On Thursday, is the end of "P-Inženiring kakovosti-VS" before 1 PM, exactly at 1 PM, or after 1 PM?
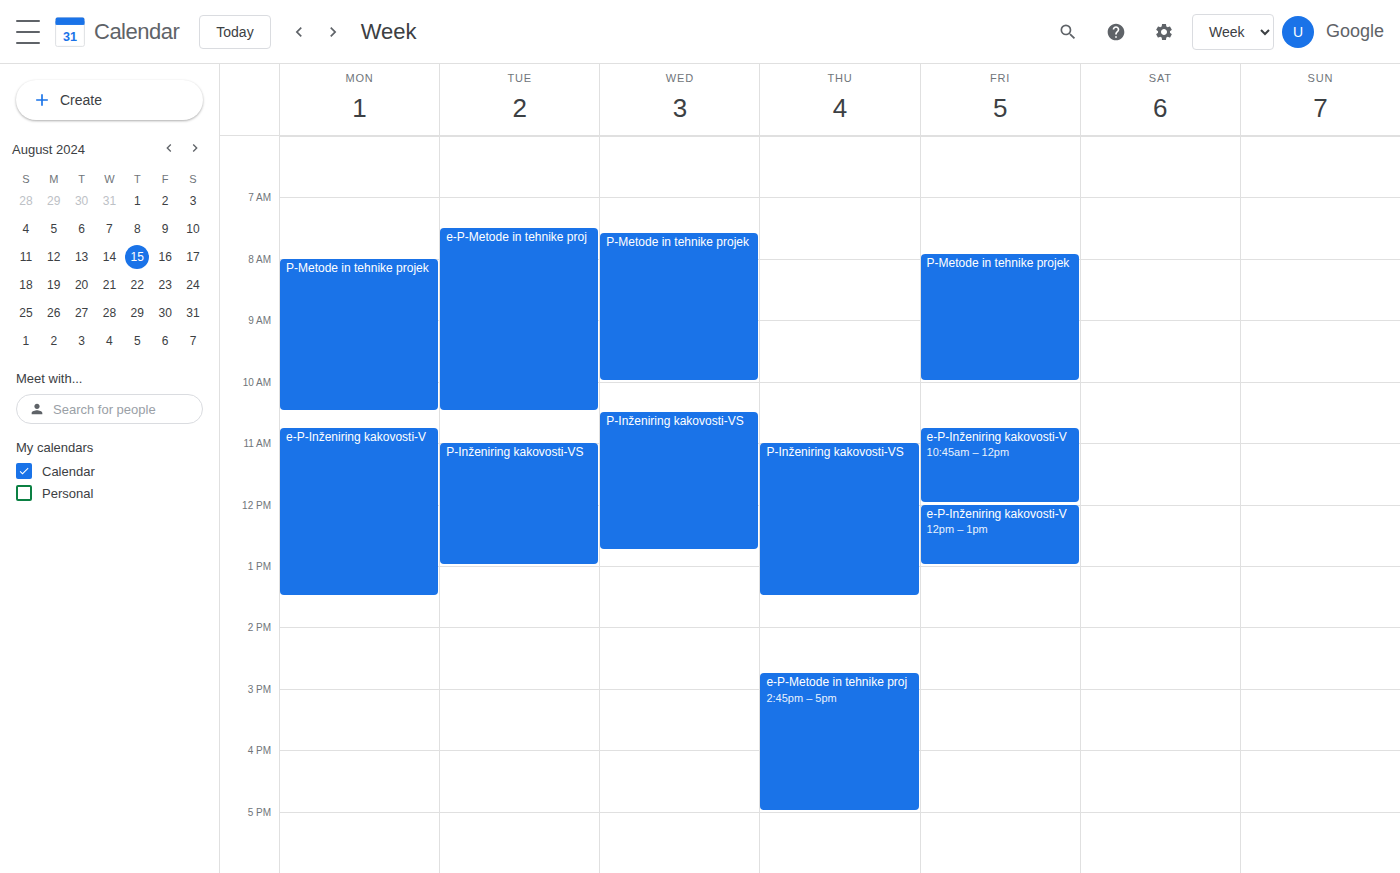
1:30 PM -- after 1 PM, 30 minutes below the 1 PM line.